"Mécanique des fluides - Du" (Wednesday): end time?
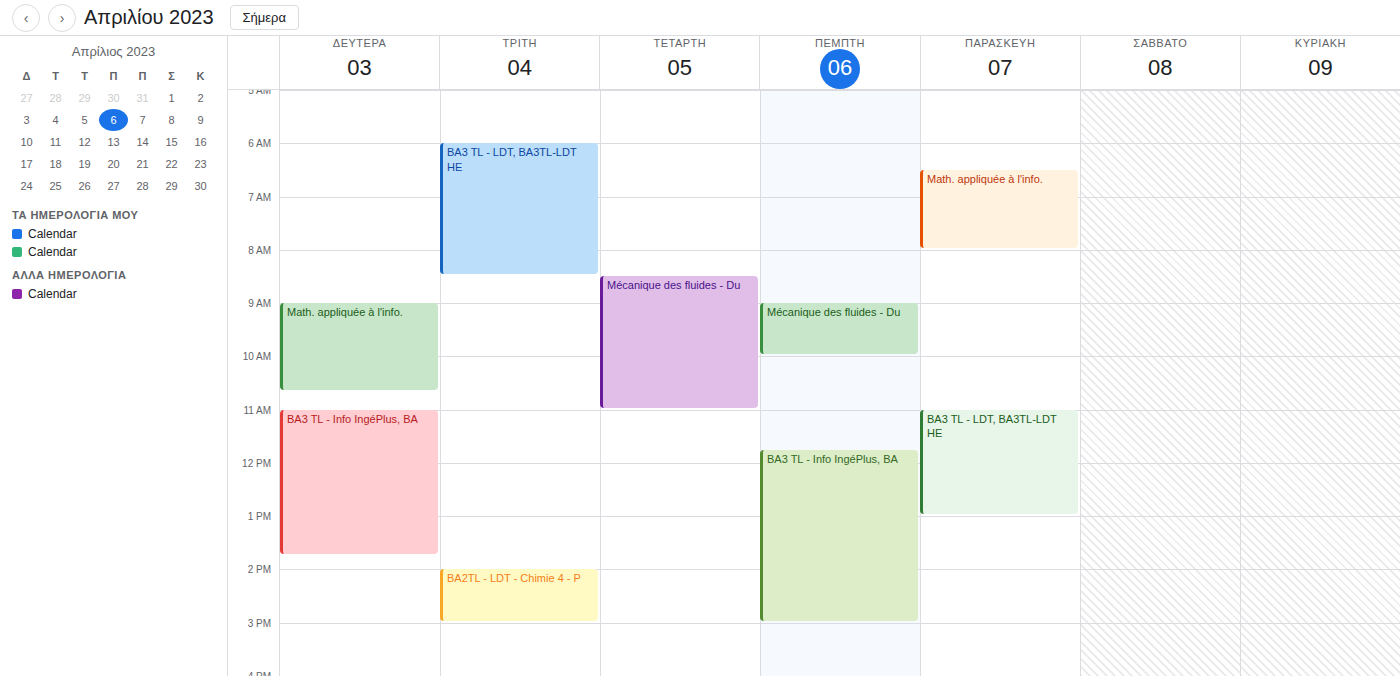
11:00